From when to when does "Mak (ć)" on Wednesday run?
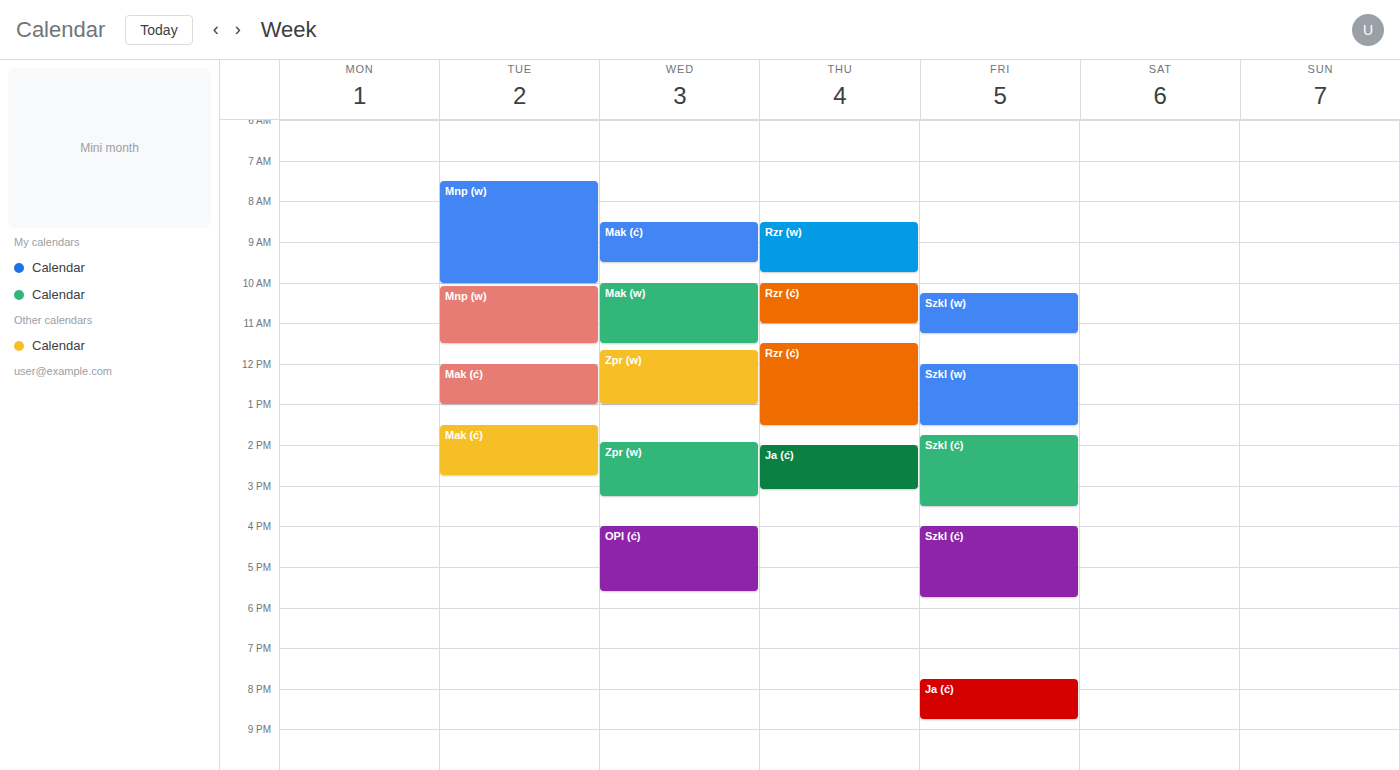
8:30 AM to 9:30 AM